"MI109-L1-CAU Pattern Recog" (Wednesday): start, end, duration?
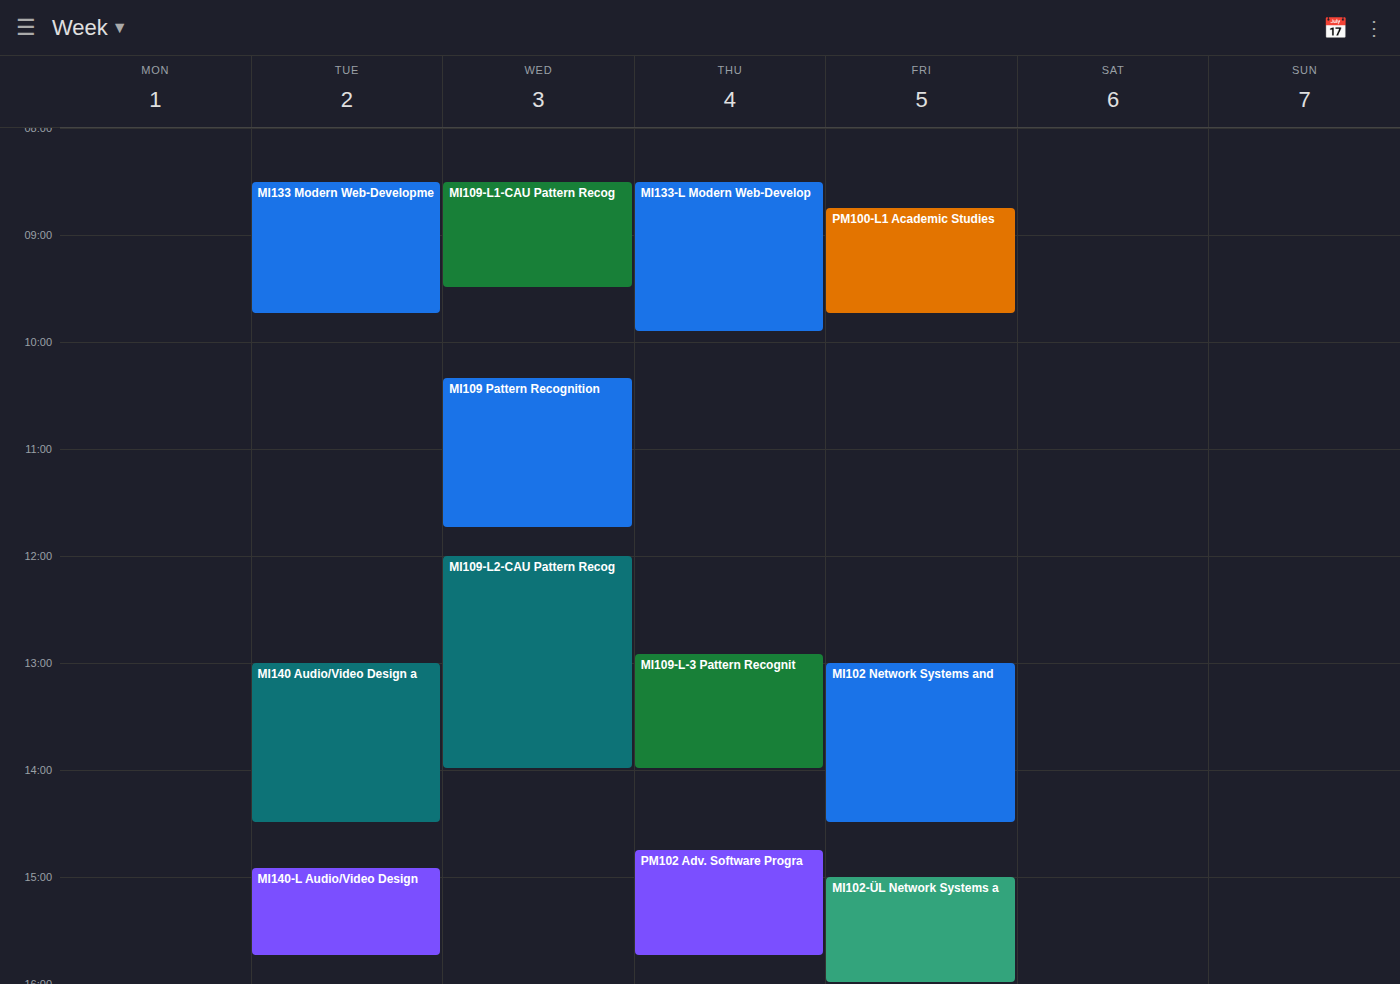
8:30 AM to 9:30 AM, 1 hour